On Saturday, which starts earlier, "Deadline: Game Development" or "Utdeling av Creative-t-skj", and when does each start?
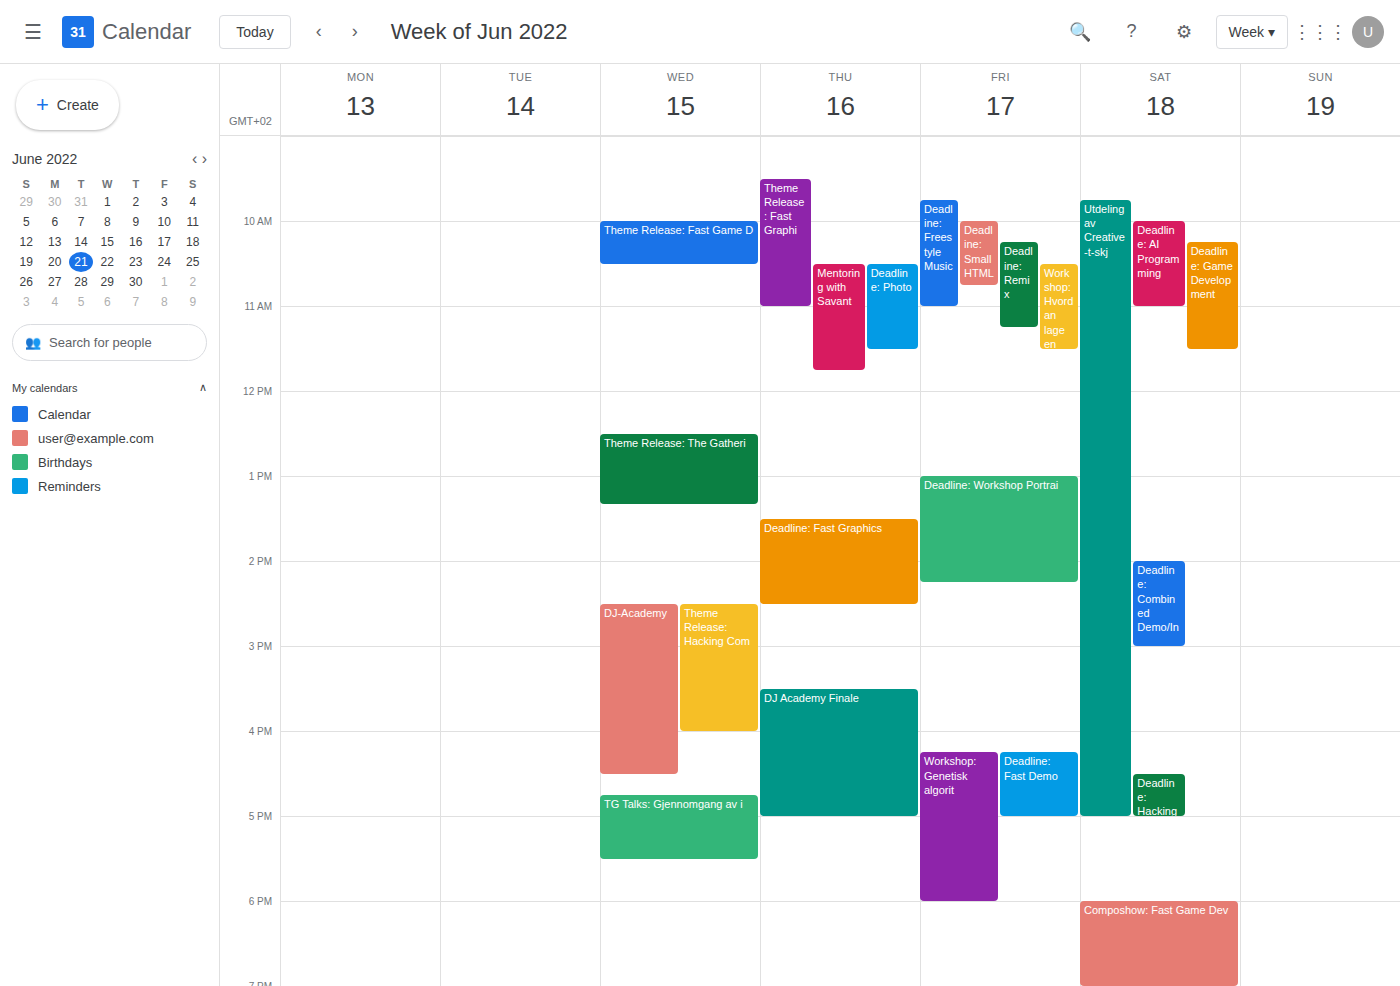
"Utdeling av Creative-t-skj" 9:45 AM; "Deadline: Game Development" 10:15 AM.